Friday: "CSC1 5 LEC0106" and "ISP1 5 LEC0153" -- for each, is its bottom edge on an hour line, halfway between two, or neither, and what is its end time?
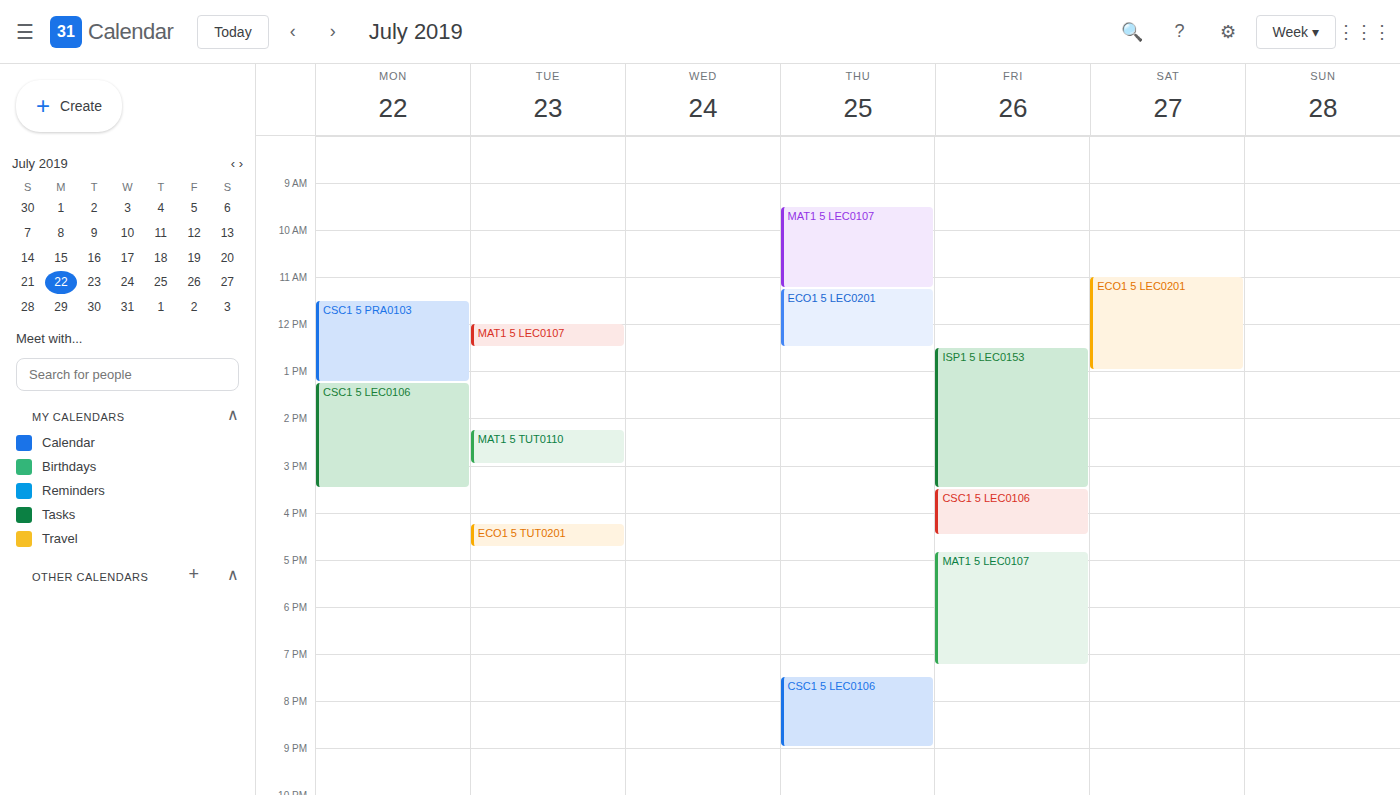
"CSC1 5 LEC0106": 16:30, halfway between the 16:00 and 17:00 lines. "ISP1 5 LEC0153": 15:30, halfway between the 15:00 and 16:00 lines.